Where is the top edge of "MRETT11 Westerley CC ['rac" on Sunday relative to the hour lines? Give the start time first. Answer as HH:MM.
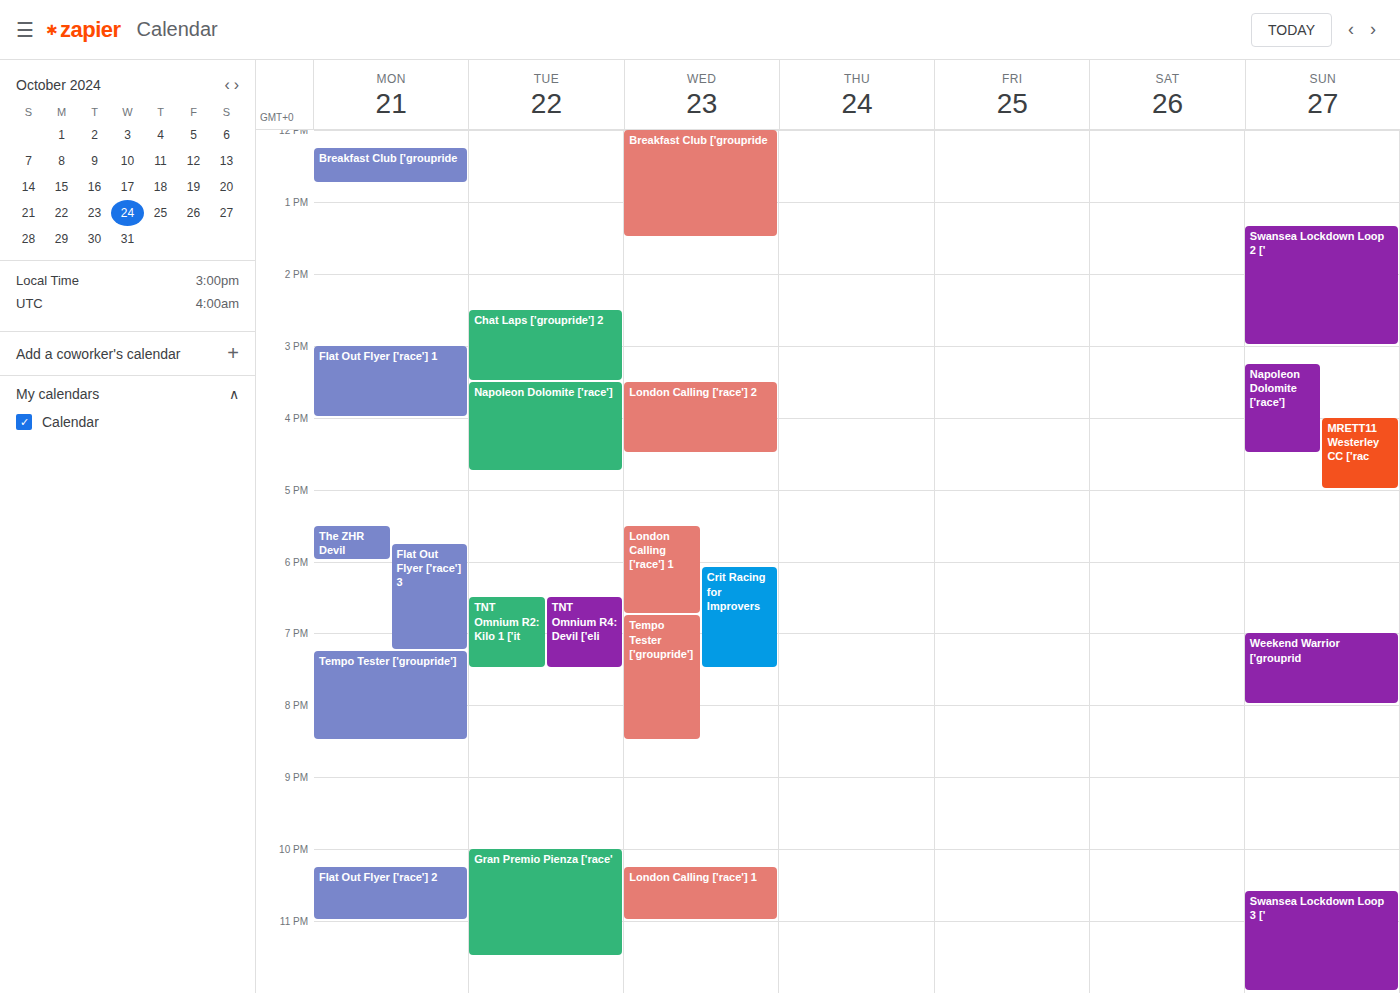
16:00 -- exactly on the 16:00 line.